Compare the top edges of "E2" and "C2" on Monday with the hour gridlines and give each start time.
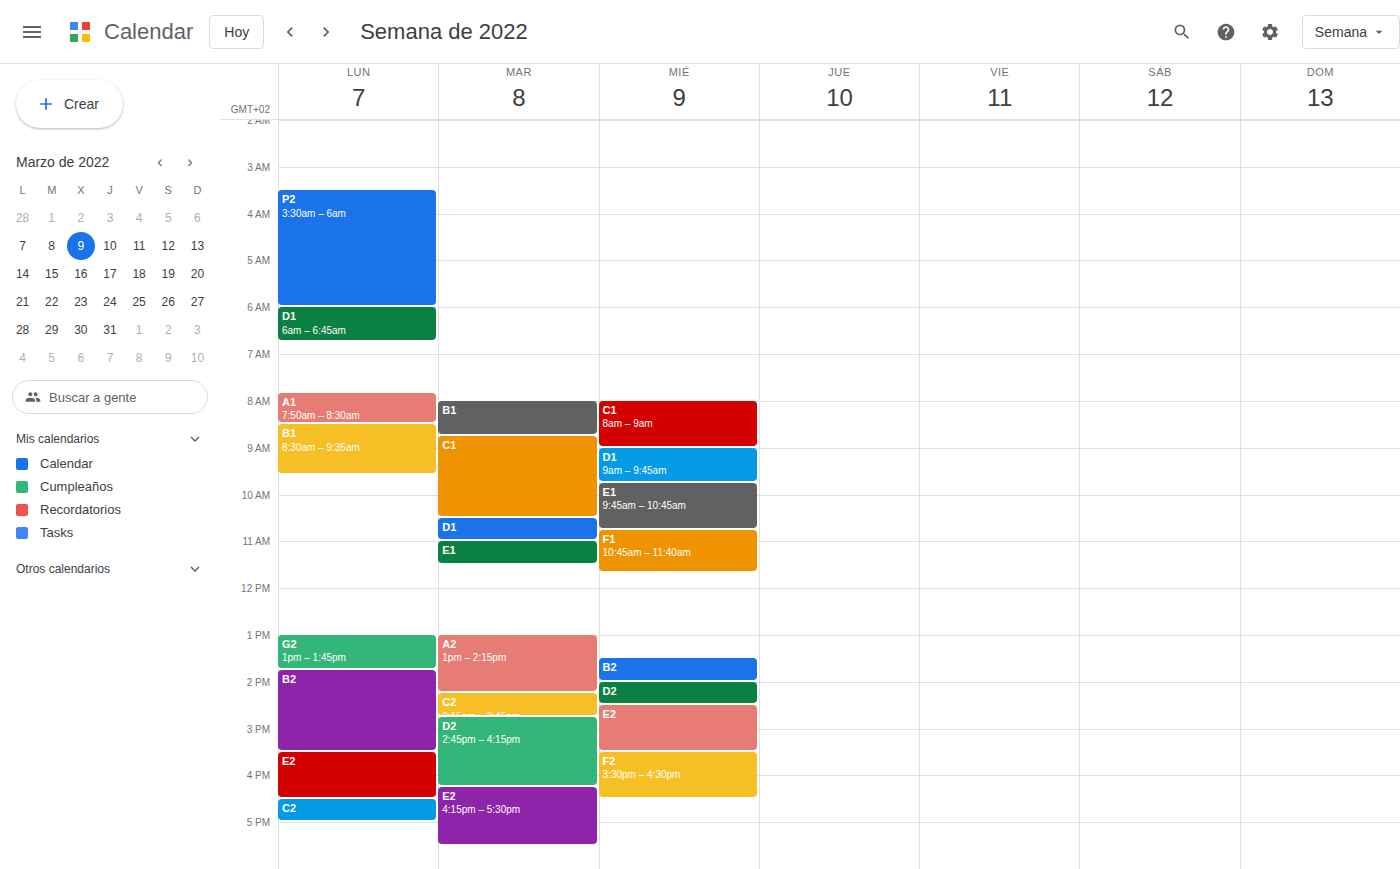
"E2": 3:30 PM, halfway between the 3 PM and 4 PM lines. "C2": 4:30 PM, halfway between the 4 PM and 5 PM lines.